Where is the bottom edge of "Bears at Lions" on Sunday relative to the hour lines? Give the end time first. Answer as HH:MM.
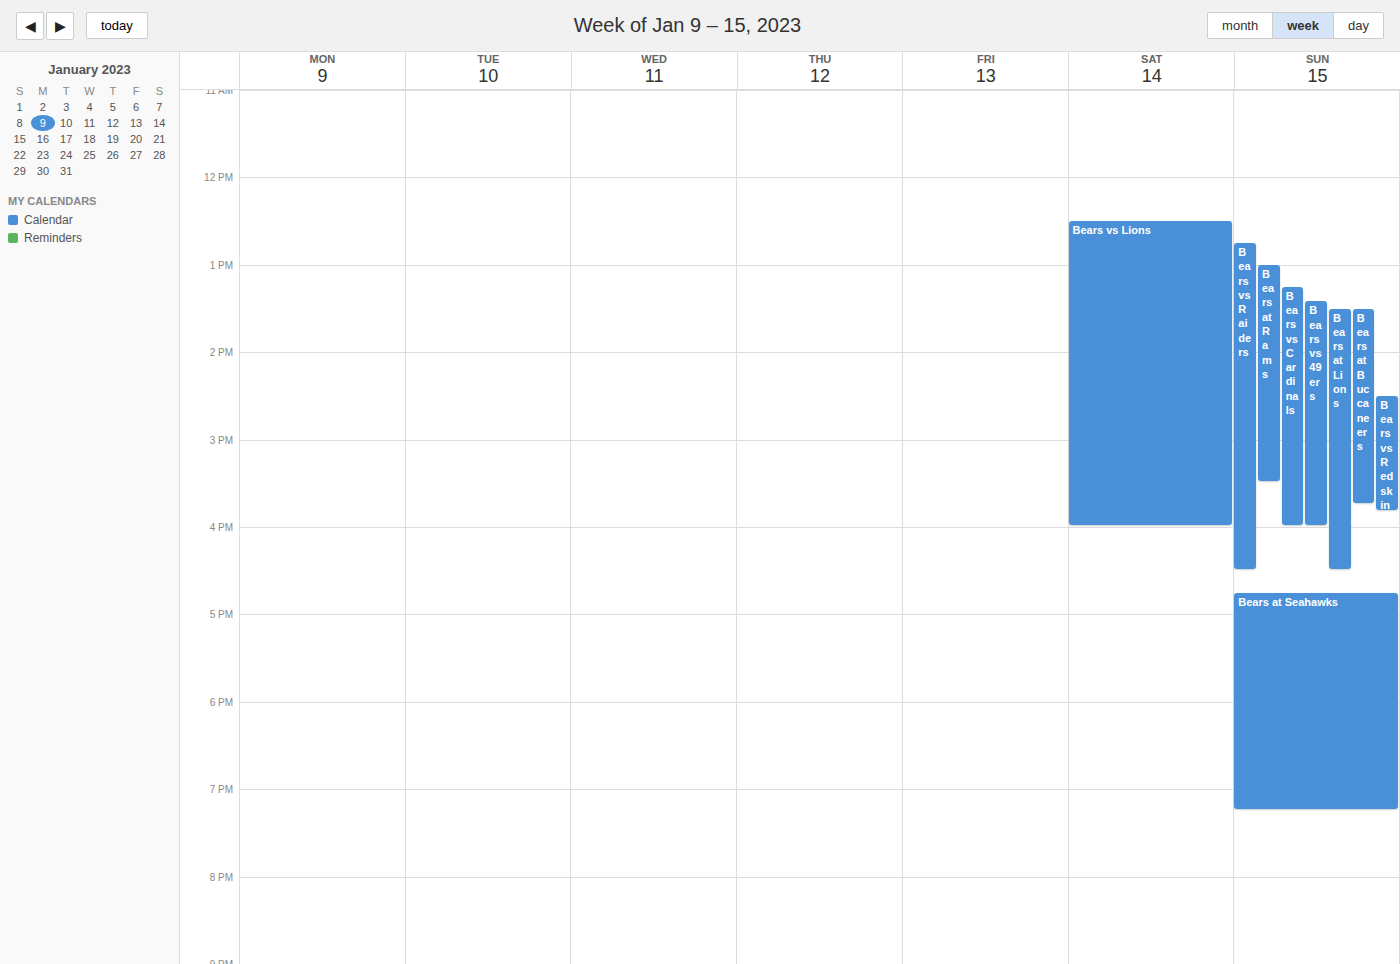
16:30 -- halfway between the 16:00 and 17:00 lines.